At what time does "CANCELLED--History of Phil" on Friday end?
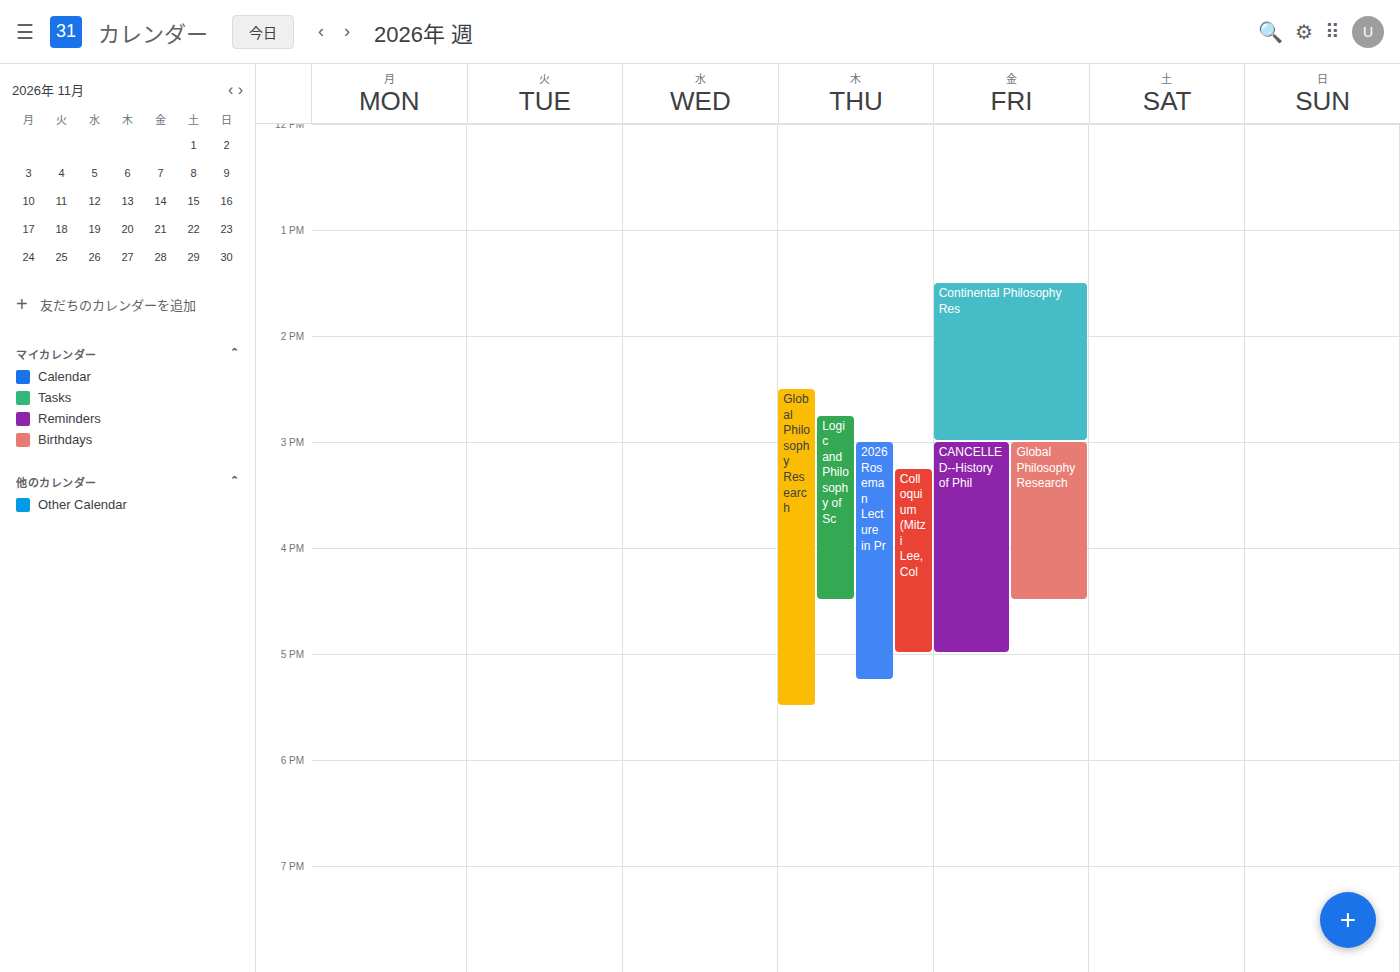
5:00 PM